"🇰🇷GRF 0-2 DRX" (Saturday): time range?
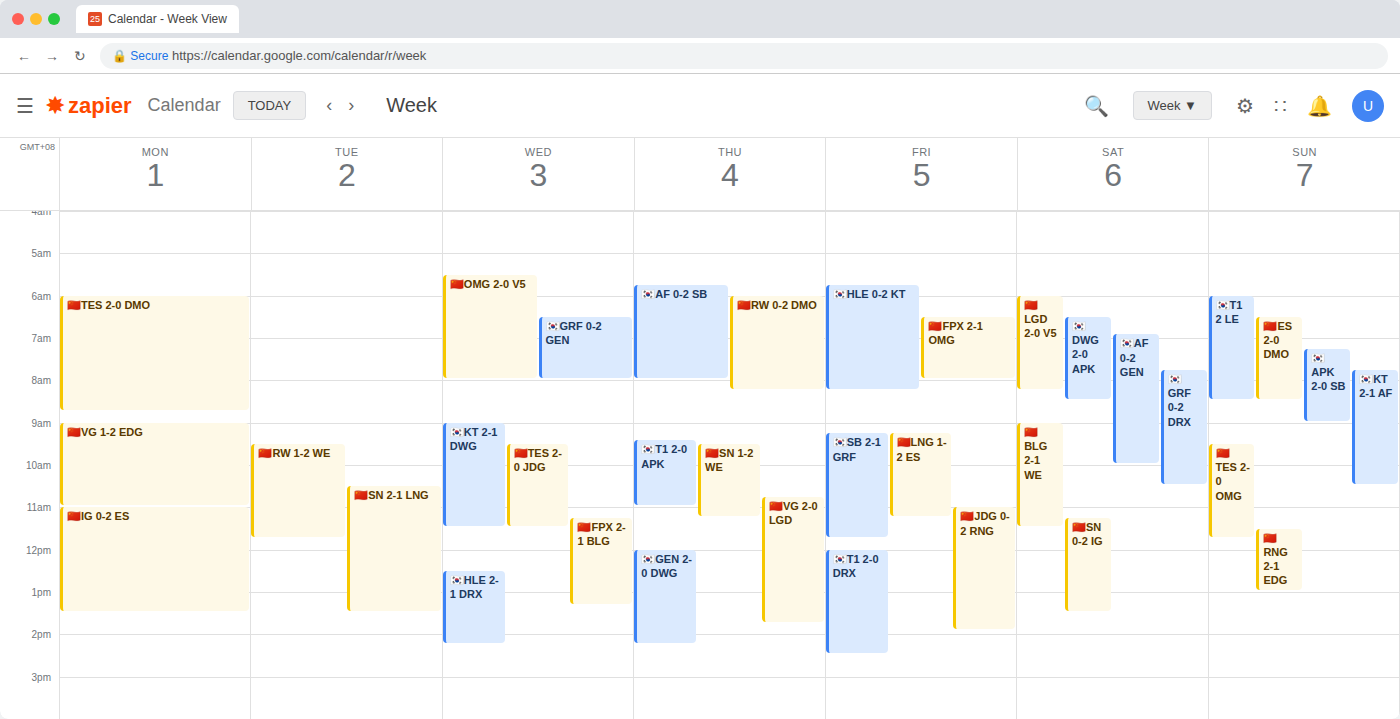
7:45 AM to 10:30 AM